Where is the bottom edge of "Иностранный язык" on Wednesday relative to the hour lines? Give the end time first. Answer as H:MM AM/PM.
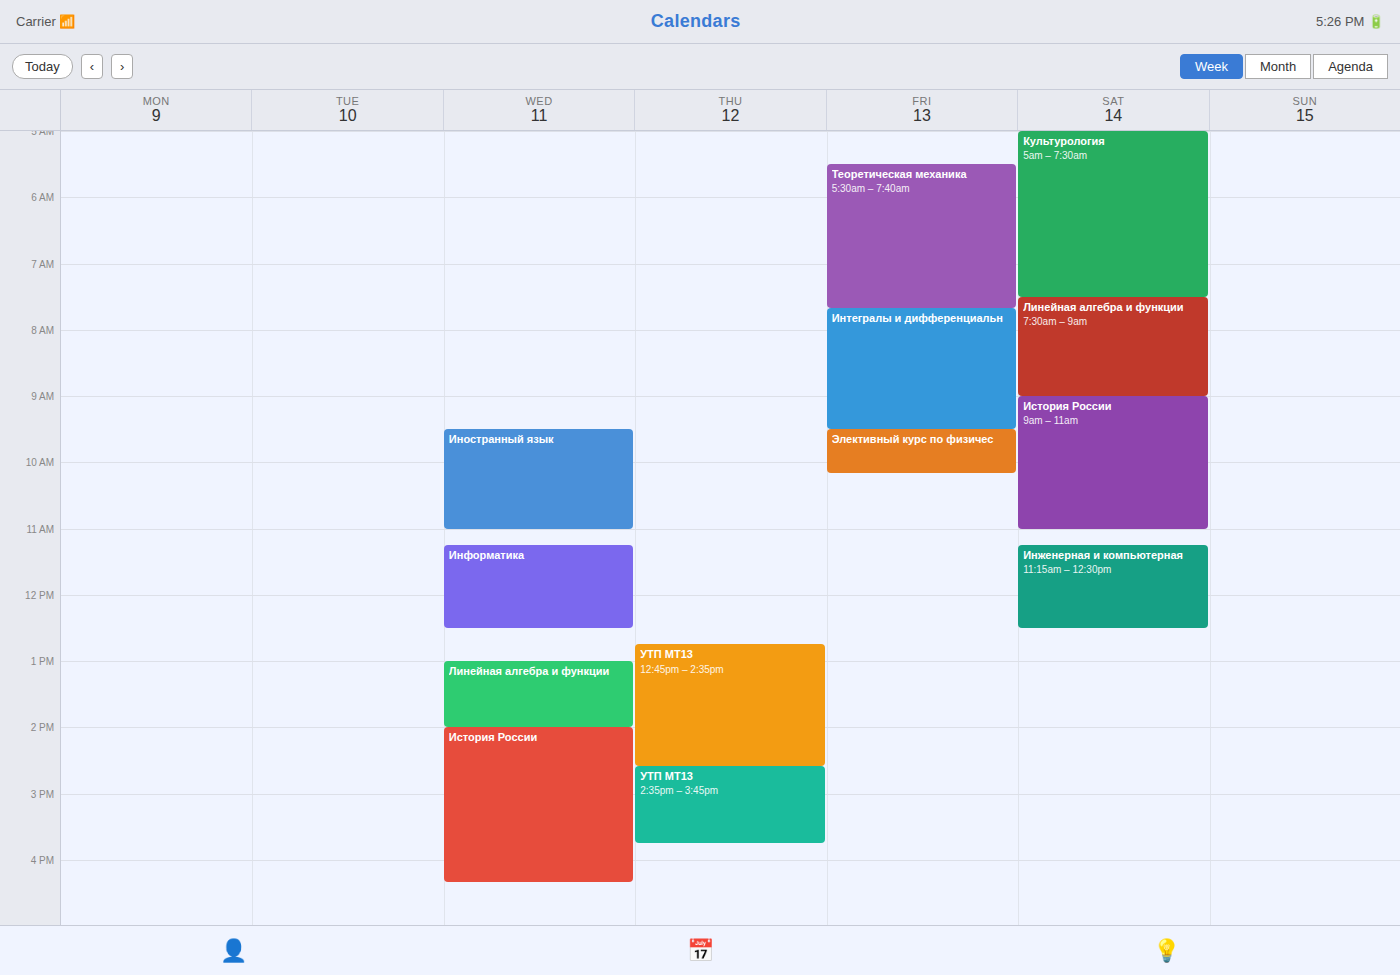
11:00 AM -- exactly on the 11 AM line.